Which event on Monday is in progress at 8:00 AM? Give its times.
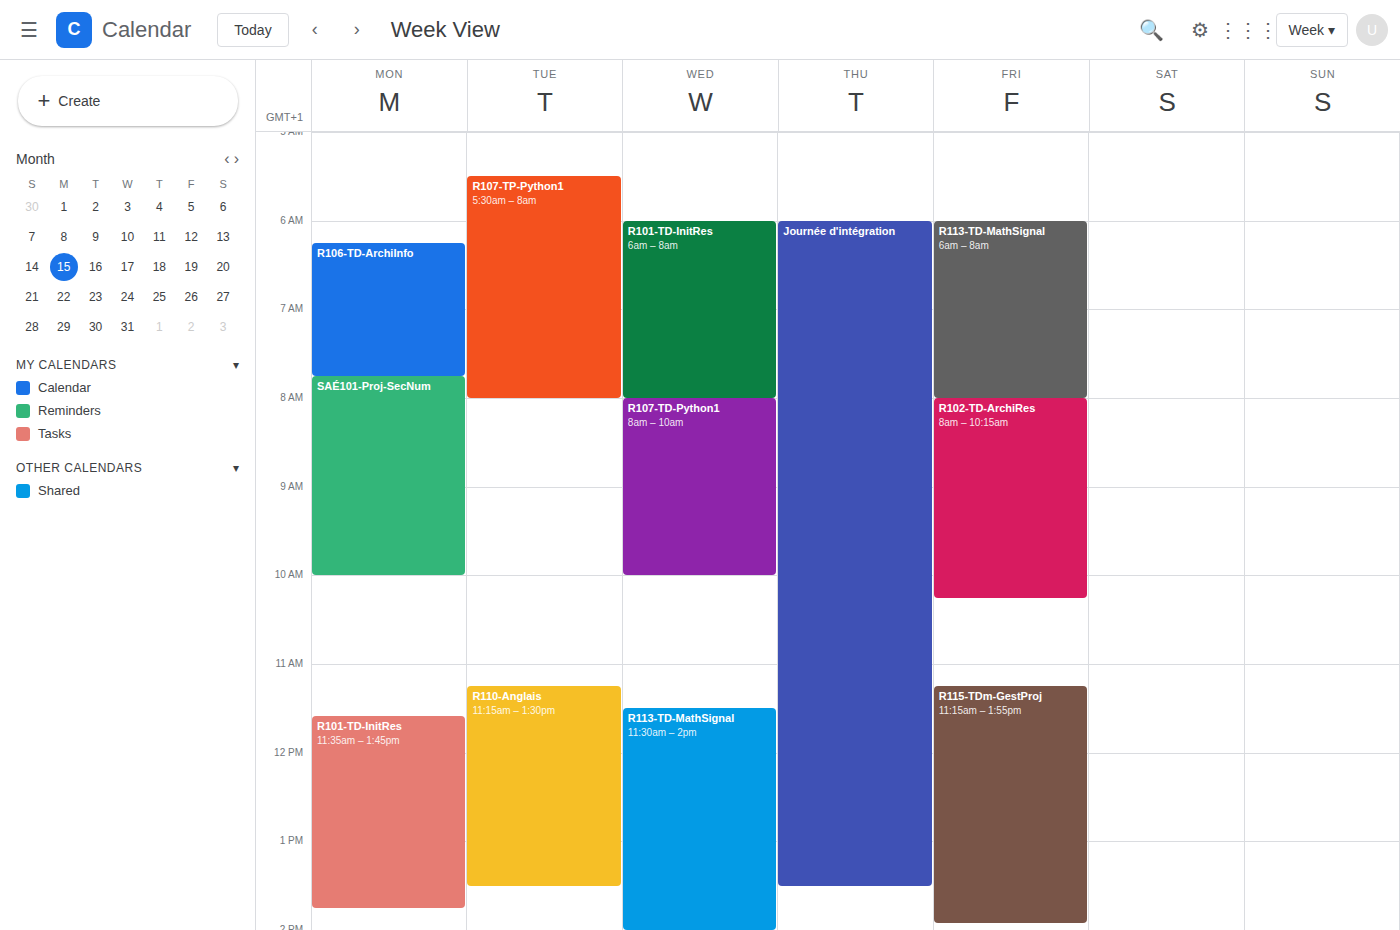
"SAÉ101-Proj-SecNum", 7:45 AM to 10:00 AM